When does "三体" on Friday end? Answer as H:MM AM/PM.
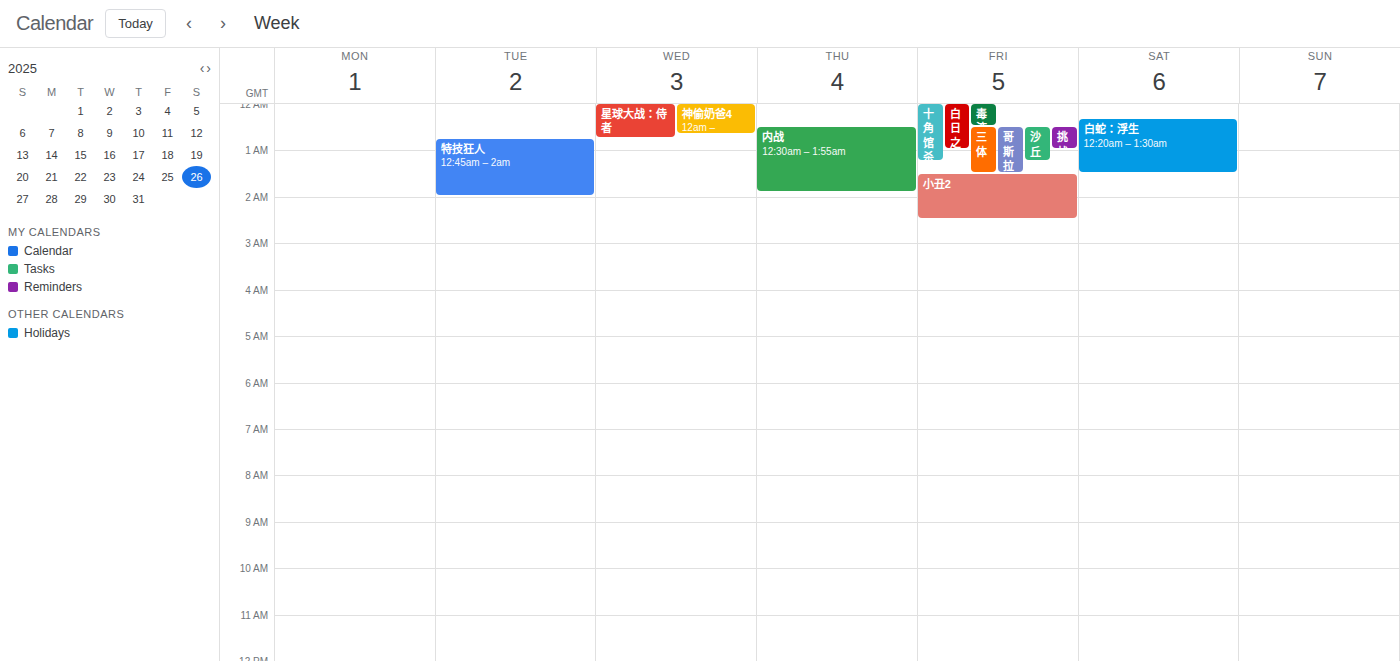
1:30 AM